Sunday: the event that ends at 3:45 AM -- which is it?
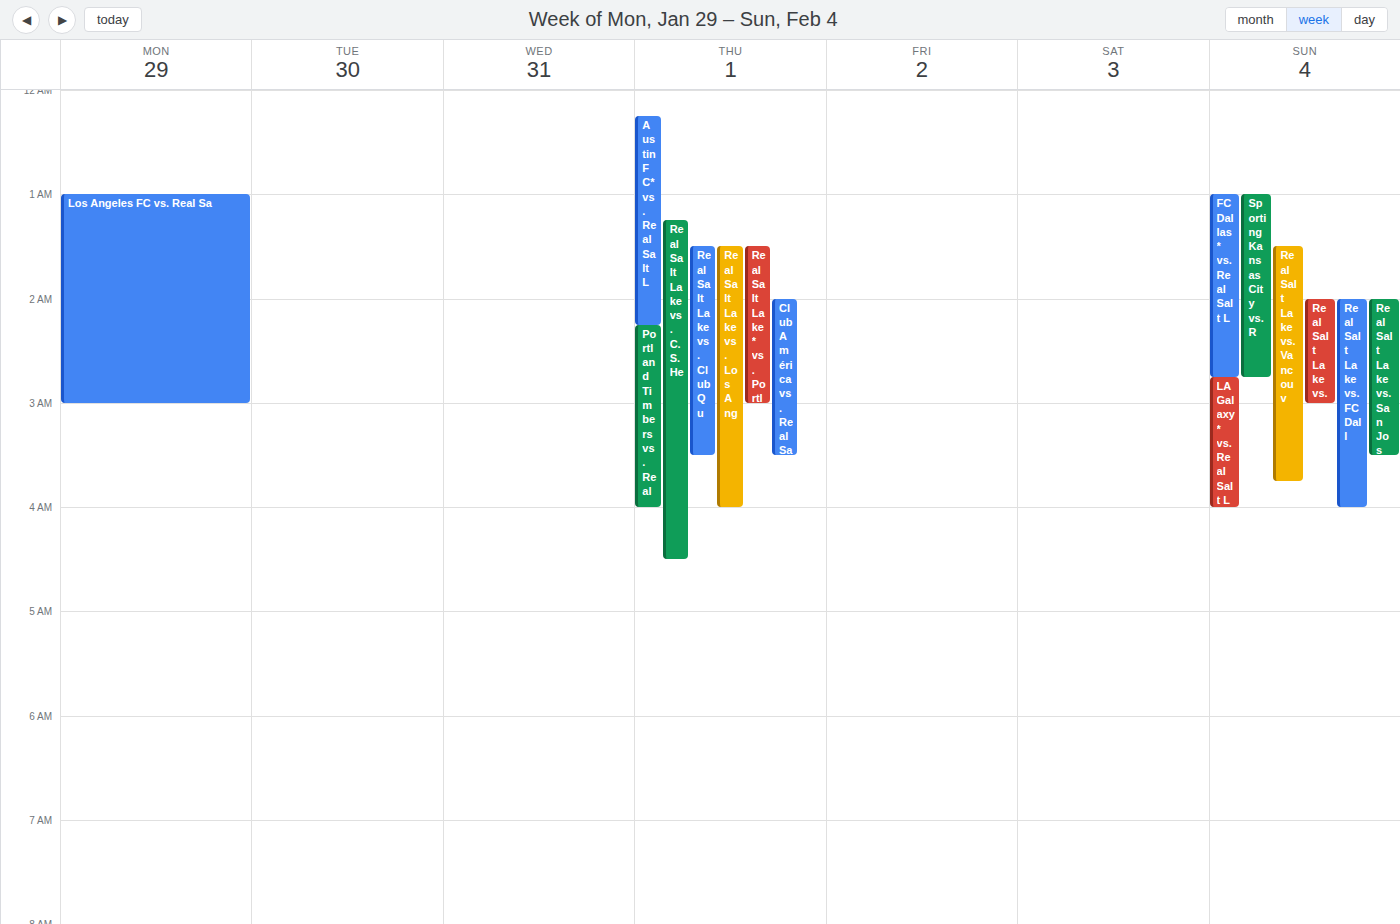
"Real Salt Lake vs. Vancouv"